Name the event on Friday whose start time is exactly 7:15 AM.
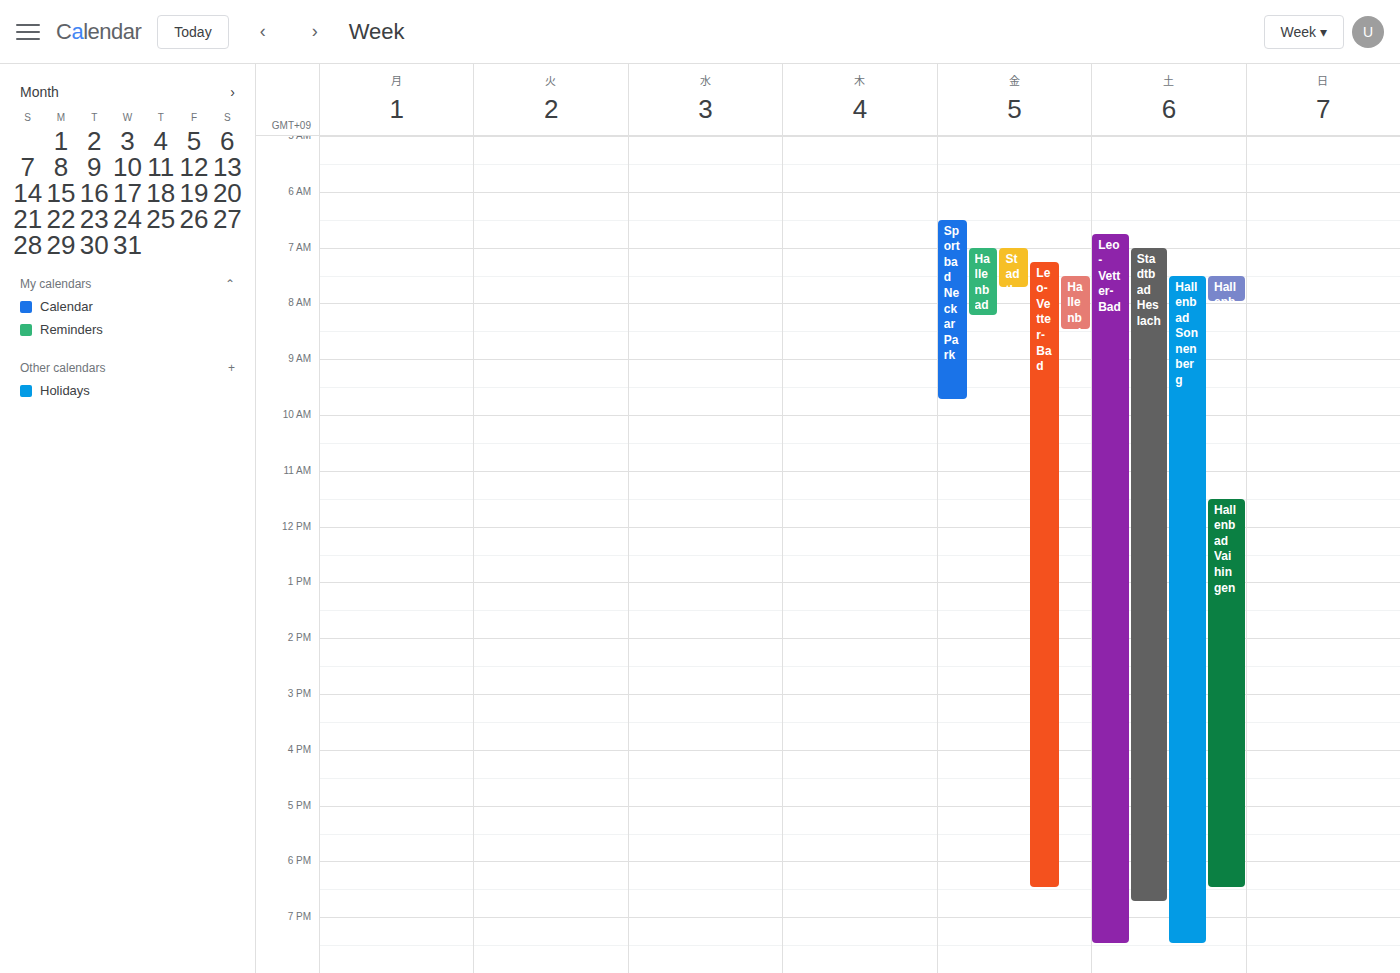
"Leo-Vetter-Bad"